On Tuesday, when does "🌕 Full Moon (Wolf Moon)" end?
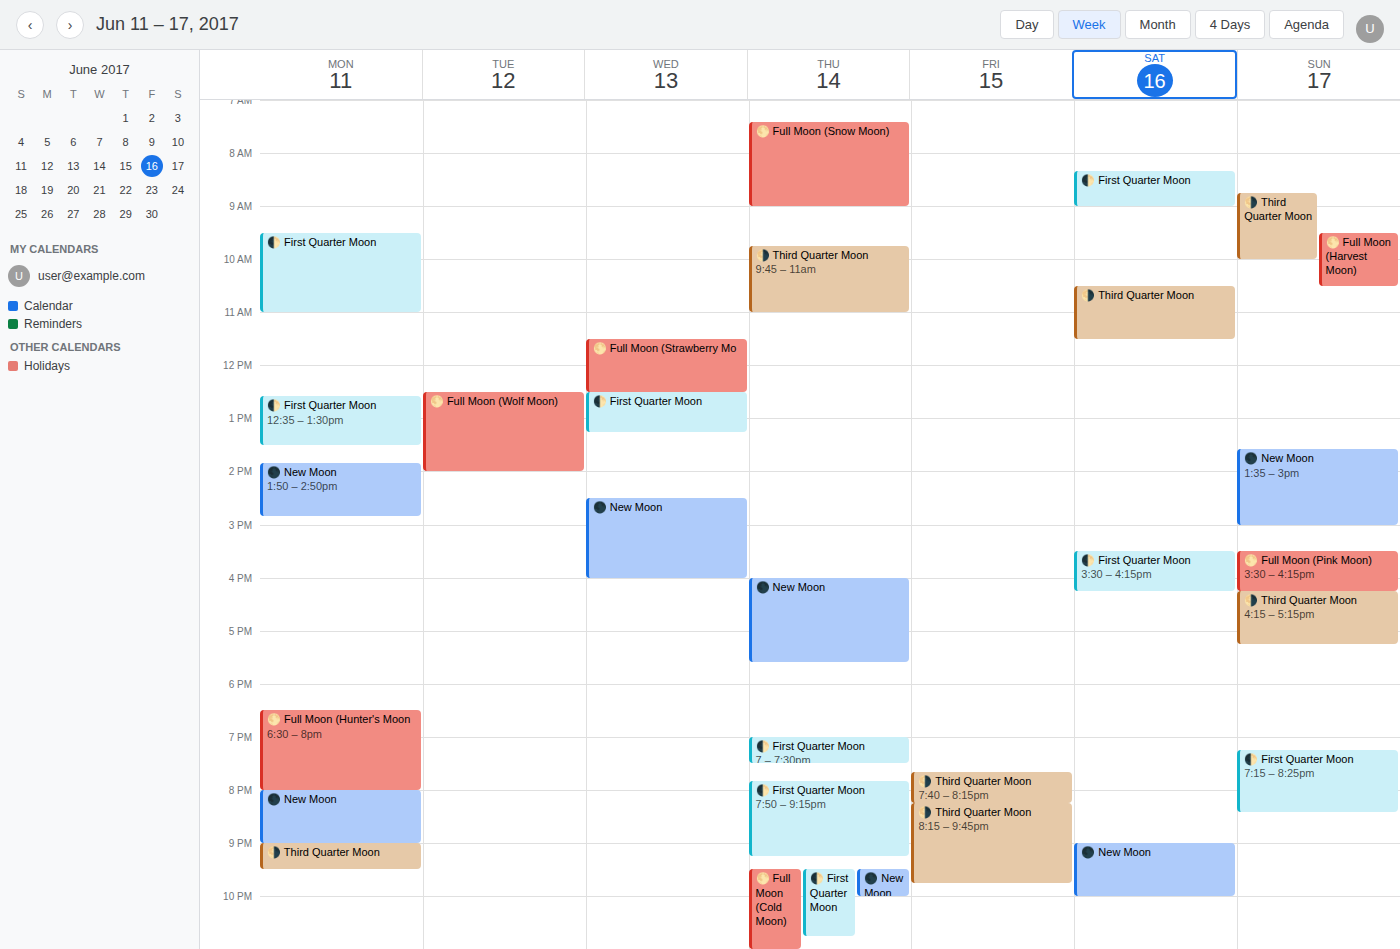
2:00 PM